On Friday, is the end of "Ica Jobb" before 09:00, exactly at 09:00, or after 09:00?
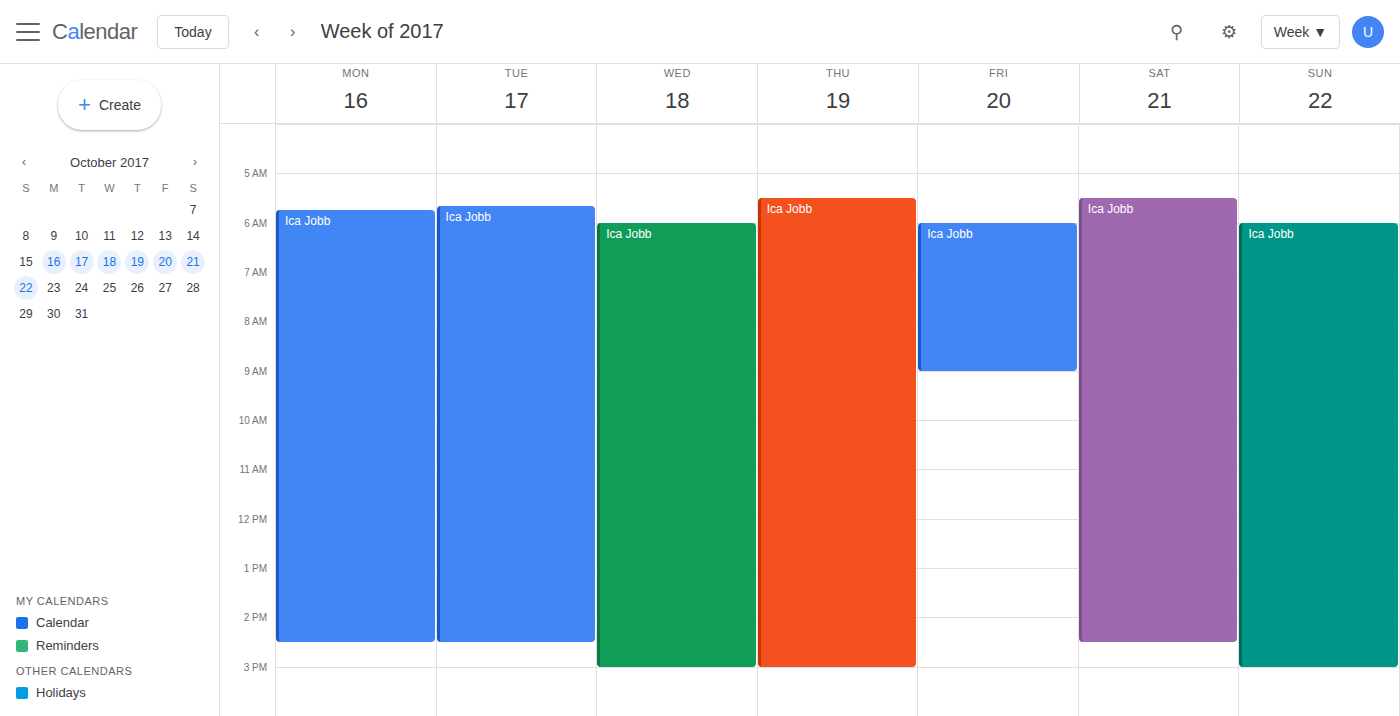
09:00 -- exactly at 09:00, on the 09:00 line.